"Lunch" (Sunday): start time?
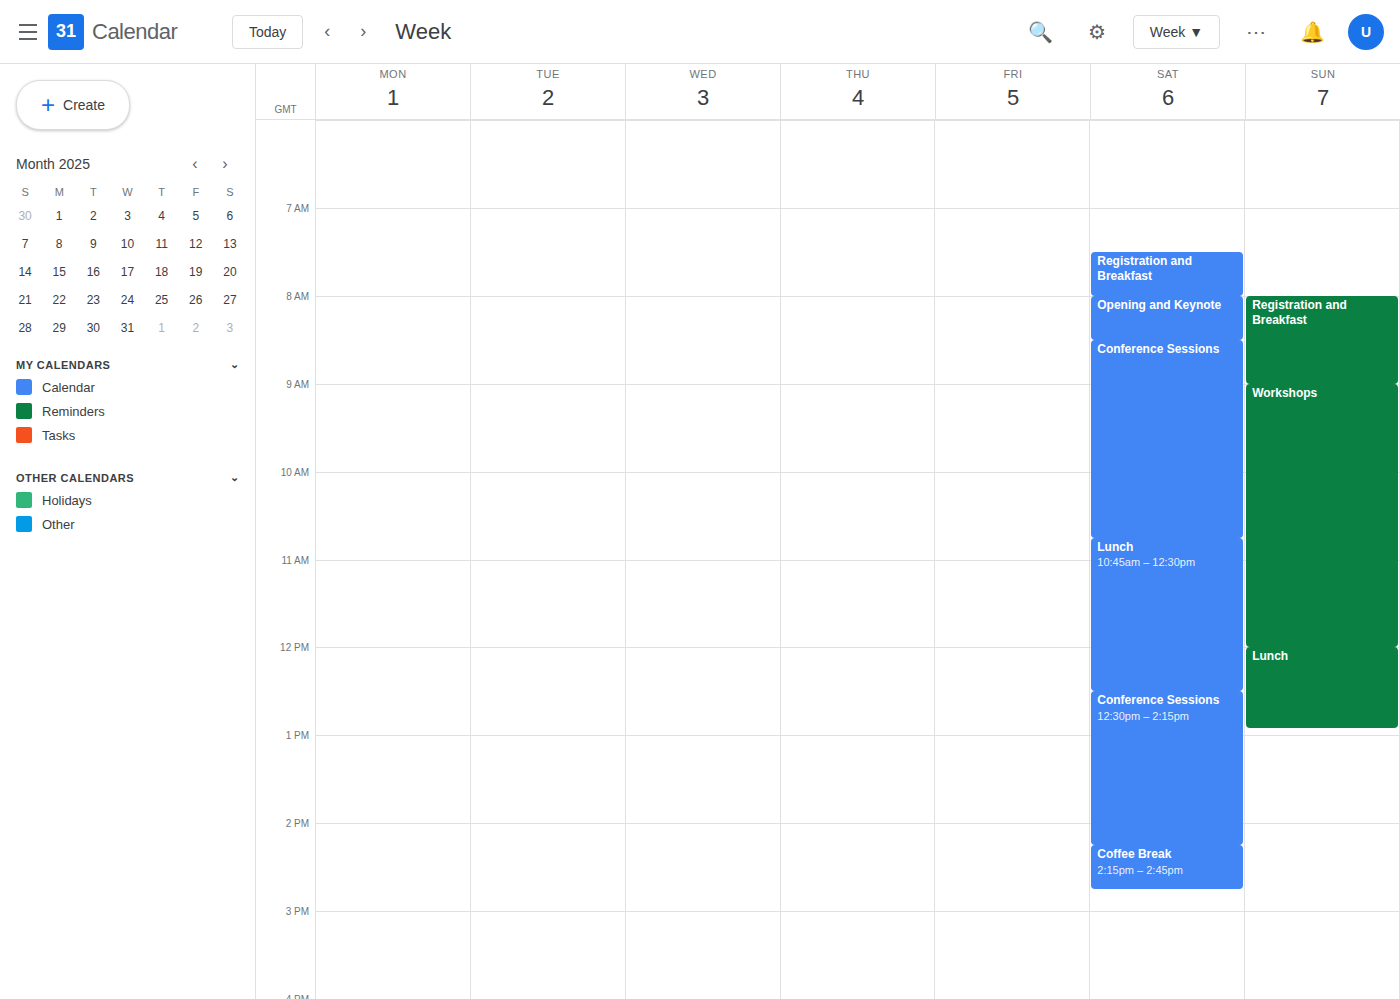
12:00 PM